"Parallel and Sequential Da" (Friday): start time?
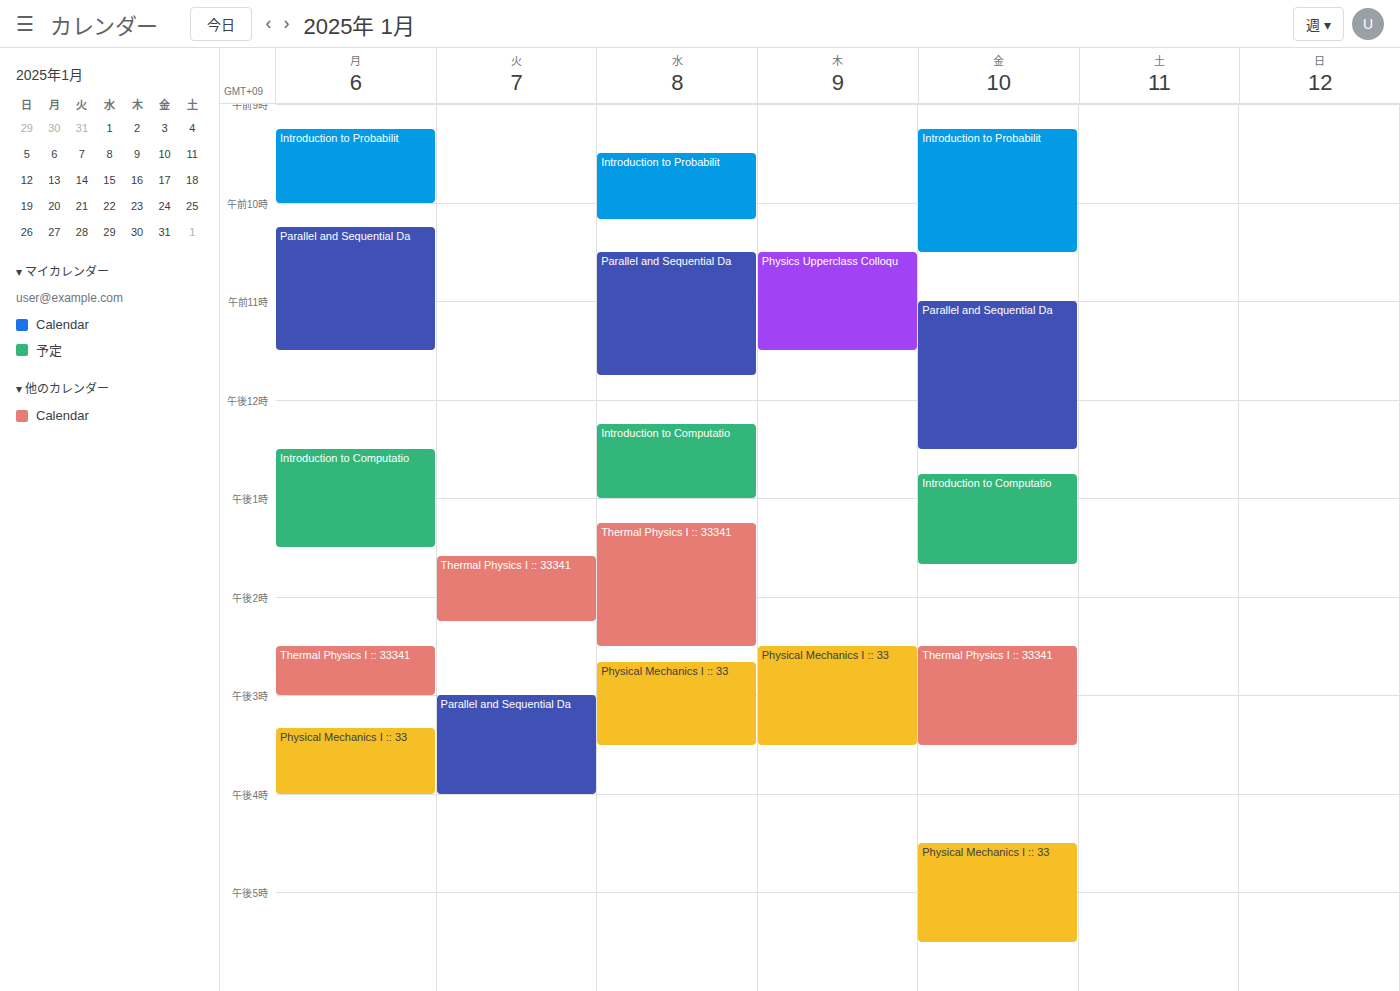
11:00 AM